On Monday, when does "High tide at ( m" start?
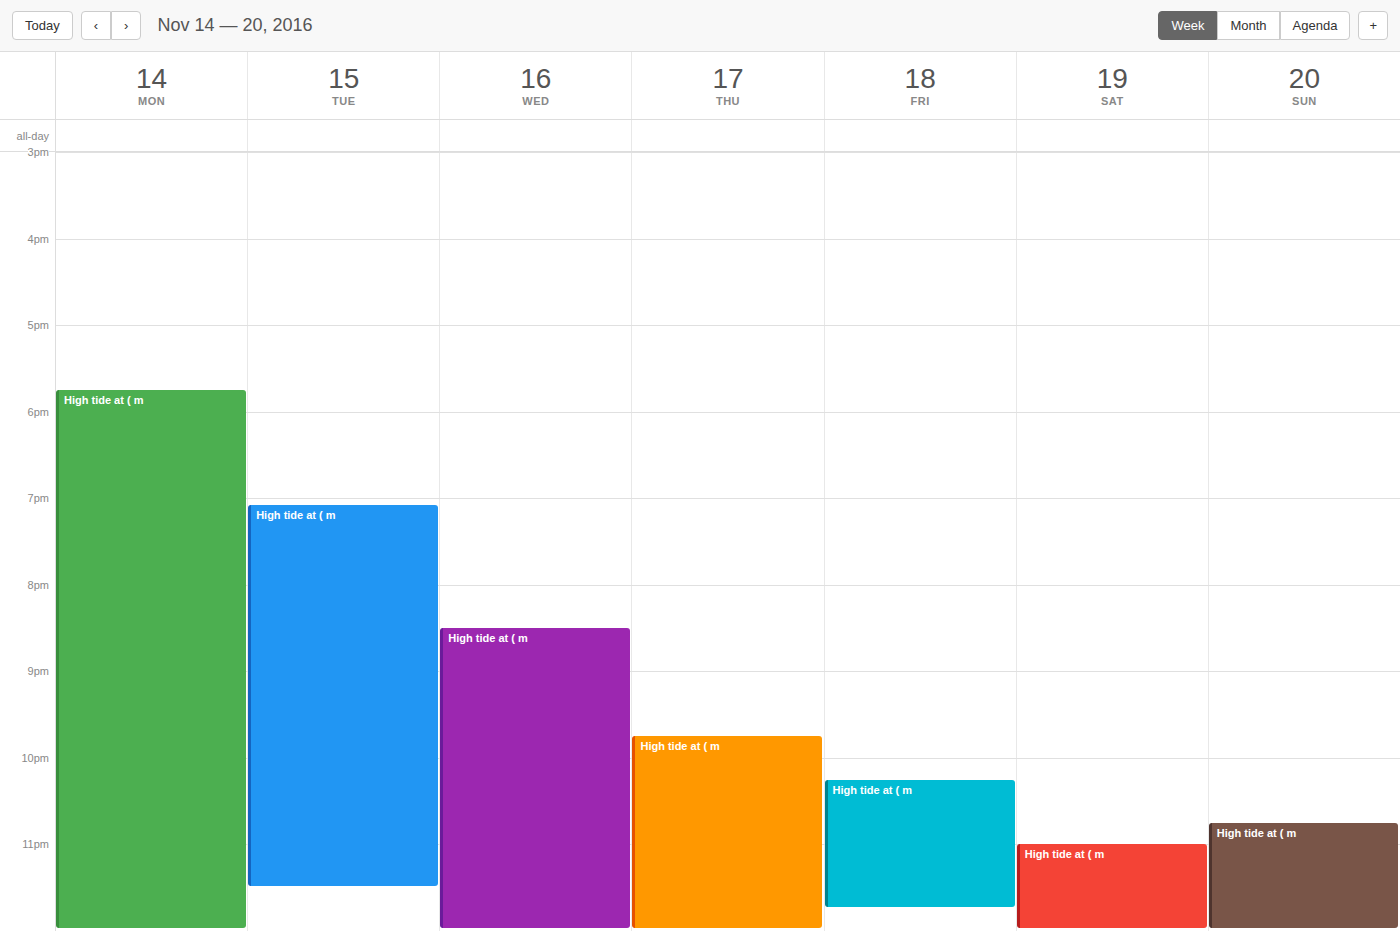
5:45 PM